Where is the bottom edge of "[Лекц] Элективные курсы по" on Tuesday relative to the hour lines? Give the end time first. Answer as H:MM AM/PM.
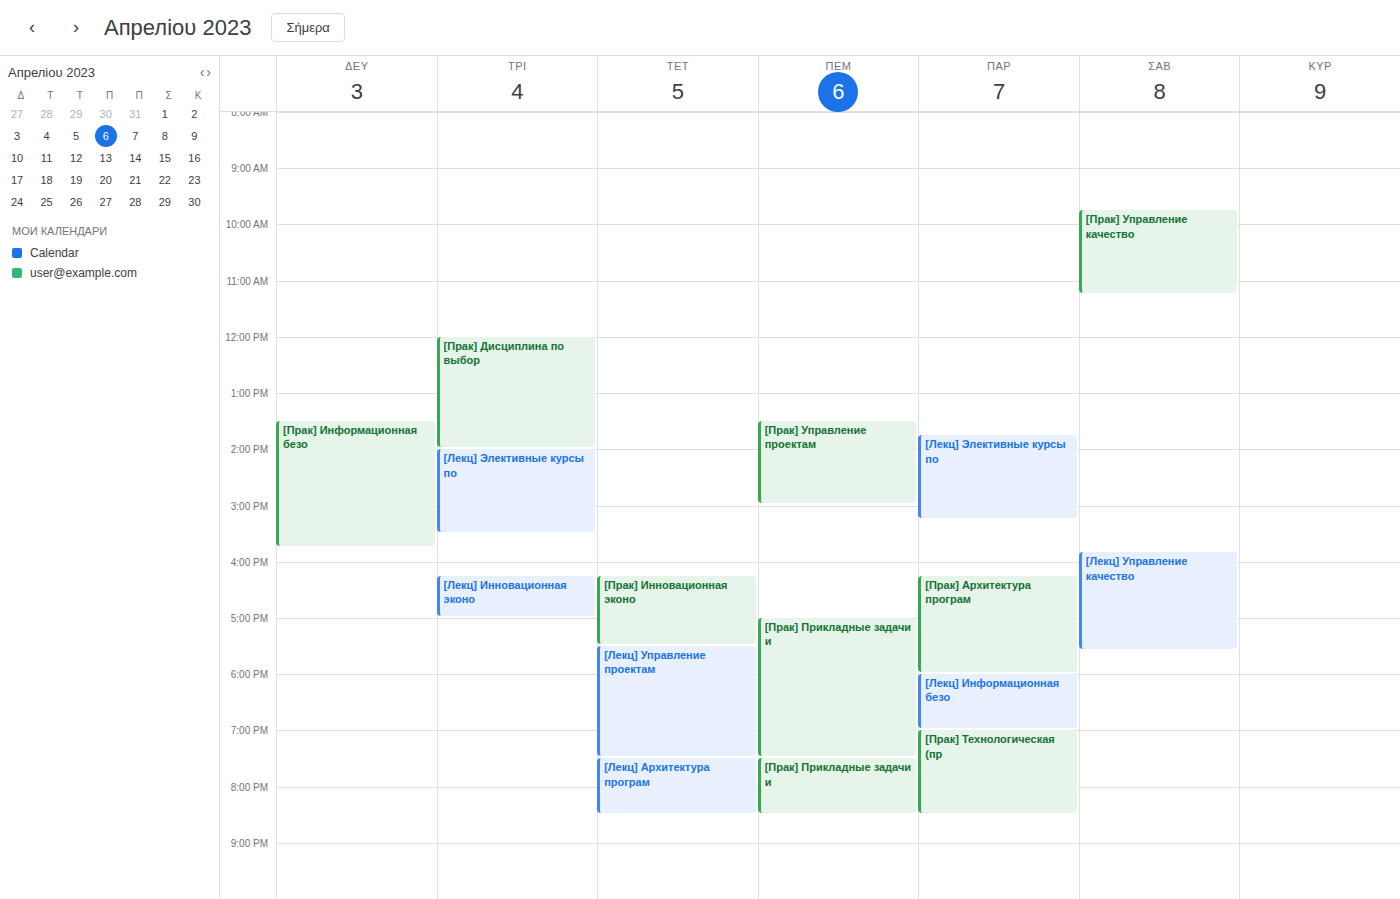
3:30 PM -- halfway between the 3 PM and 4 PM lines.